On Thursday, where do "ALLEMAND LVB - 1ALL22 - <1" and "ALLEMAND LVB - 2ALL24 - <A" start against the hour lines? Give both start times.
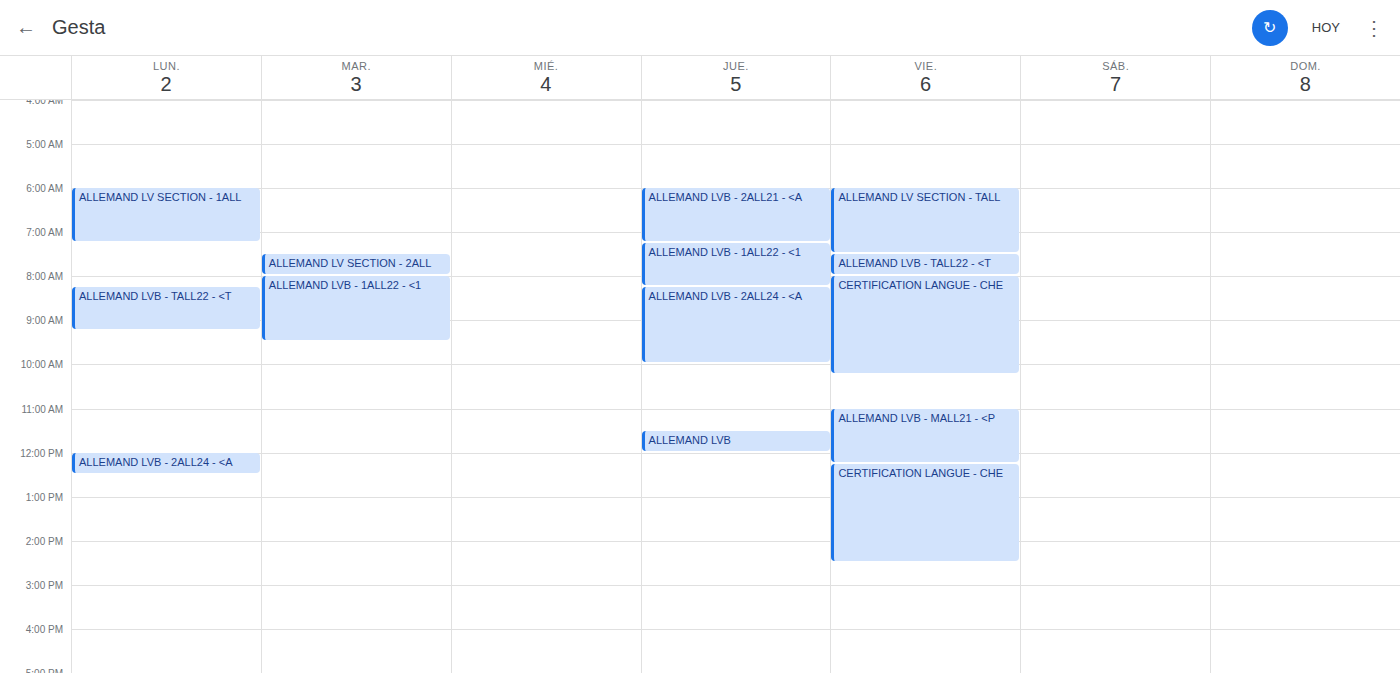
"ALLEMAND LVB - 1ALL22 - <1": 7:15 AM, neither: a quarter of the way from the 7 AM line to the 8 AM line. "ALLEMAND LVB - 2ALL24 - <A": 8:15 AM, neither: a quarter of the way from the 8 AM line to the 9 AM line.